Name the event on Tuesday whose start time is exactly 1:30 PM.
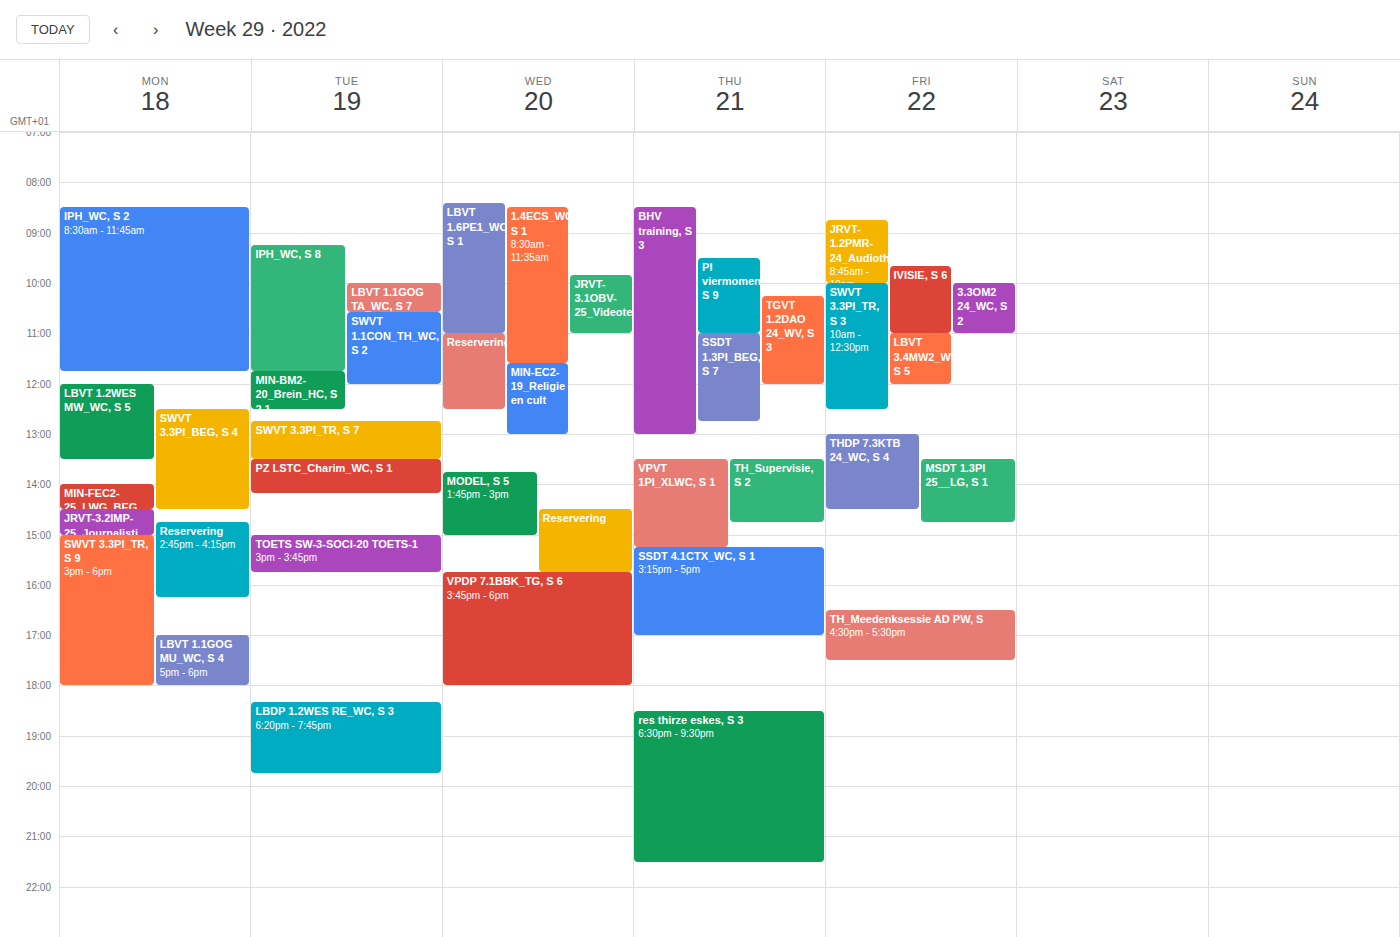
"PZ LSTC_Charim_WC, S 1"